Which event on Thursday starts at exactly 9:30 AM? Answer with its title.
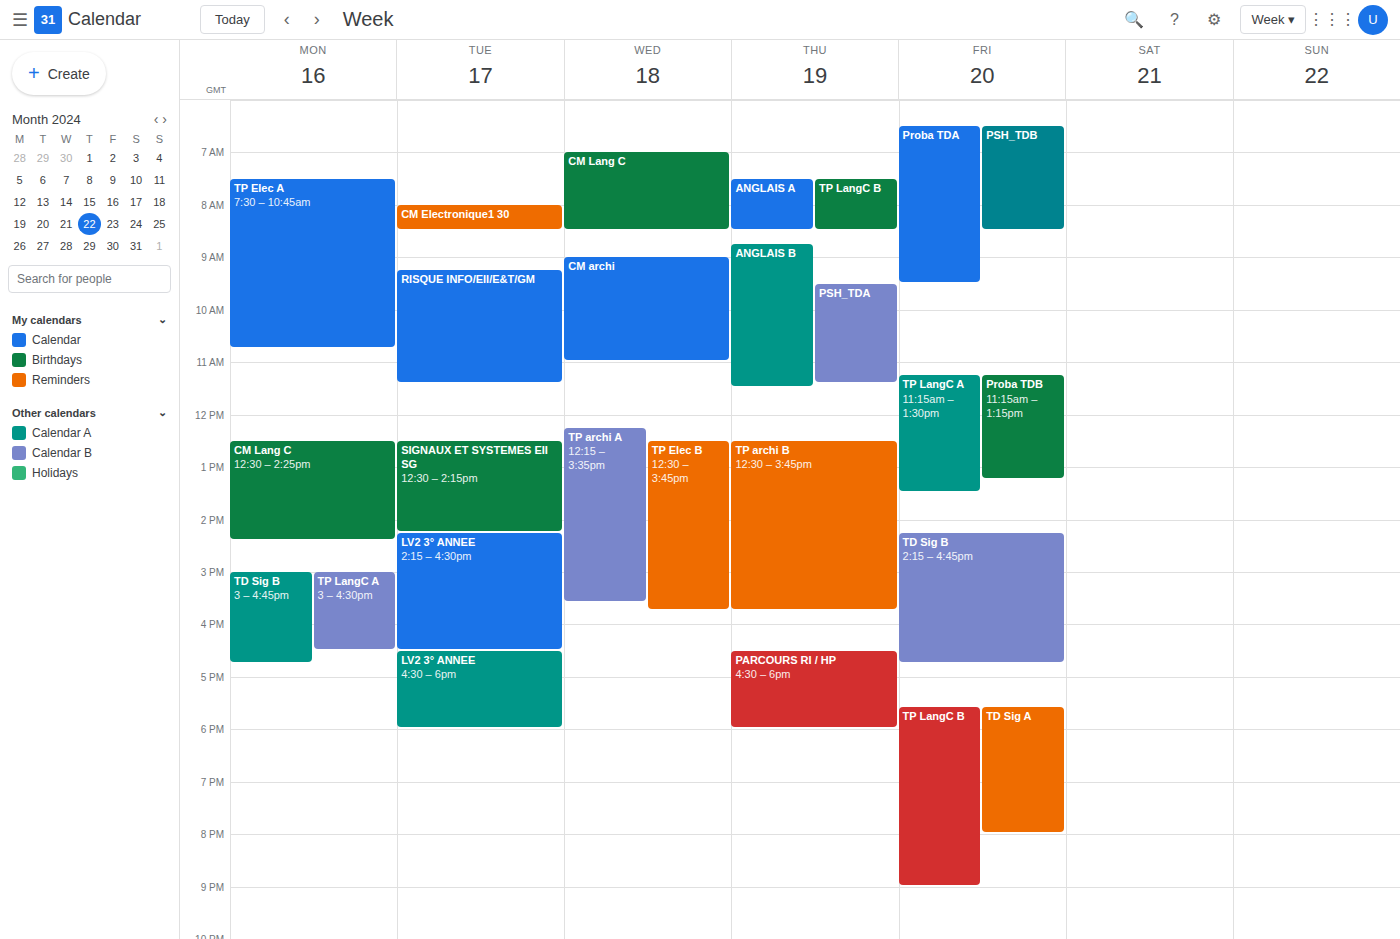
"PSH_TDA"